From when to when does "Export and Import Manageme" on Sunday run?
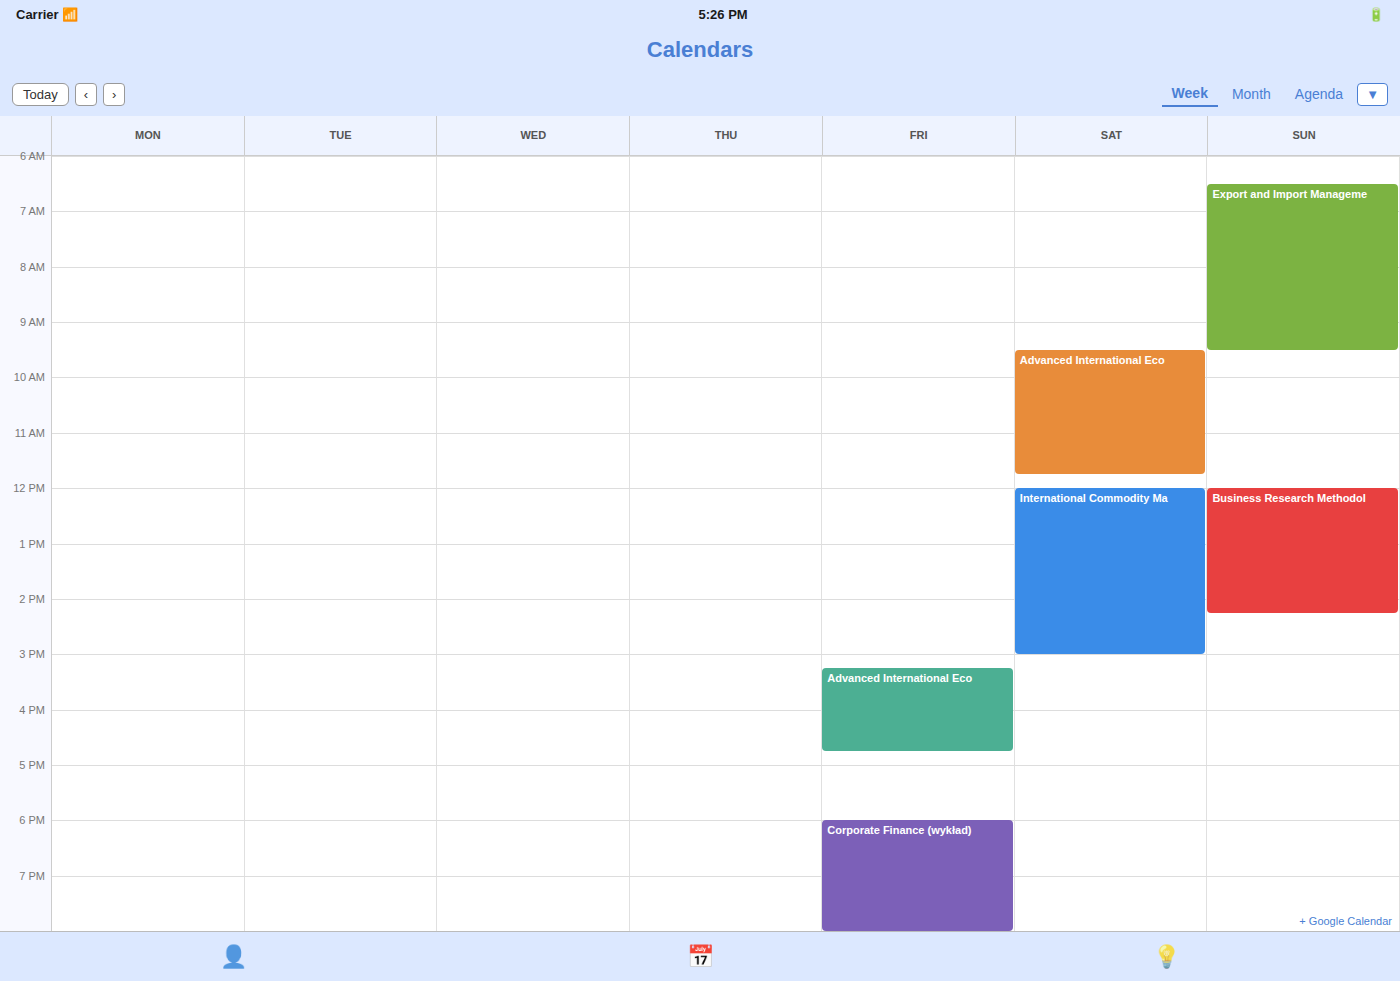
6:30 AM to 9:30 AM